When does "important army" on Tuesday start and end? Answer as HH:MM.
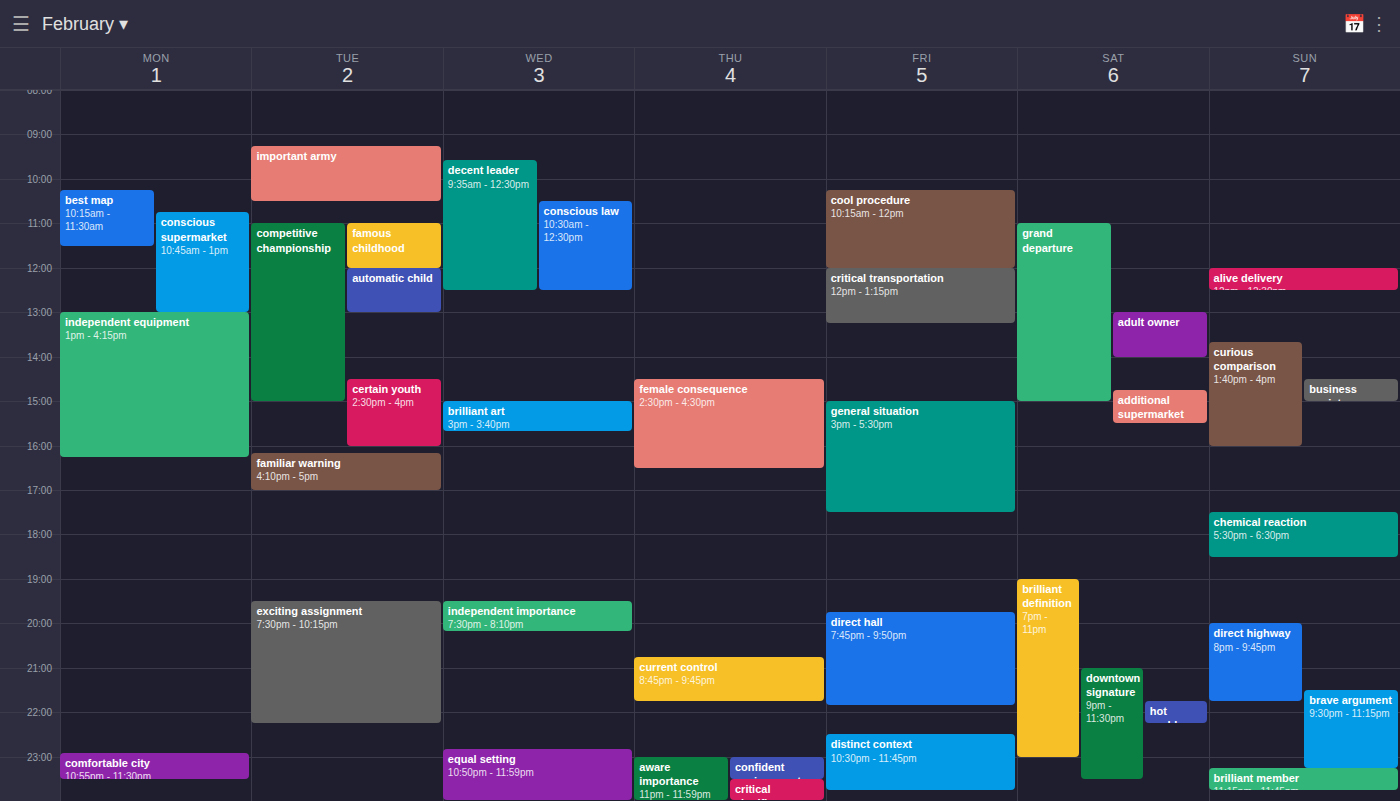
09:15 to 10:30